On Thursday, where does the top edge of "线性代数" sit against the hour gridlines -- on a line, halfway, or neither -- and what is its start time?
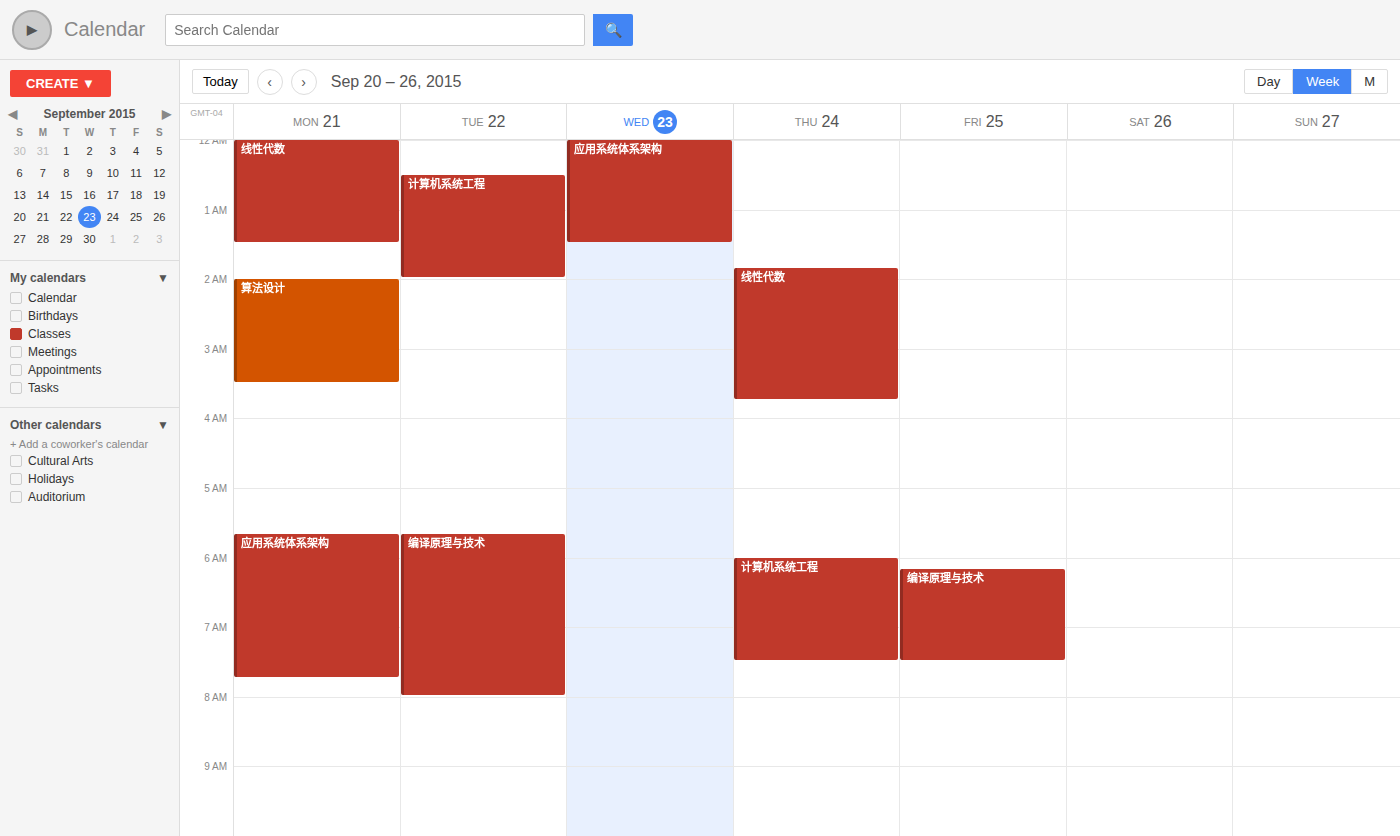
1:50 AM -- neither: 50 minutes below the 1 AM line and 10 minutes above the 2 AM line.